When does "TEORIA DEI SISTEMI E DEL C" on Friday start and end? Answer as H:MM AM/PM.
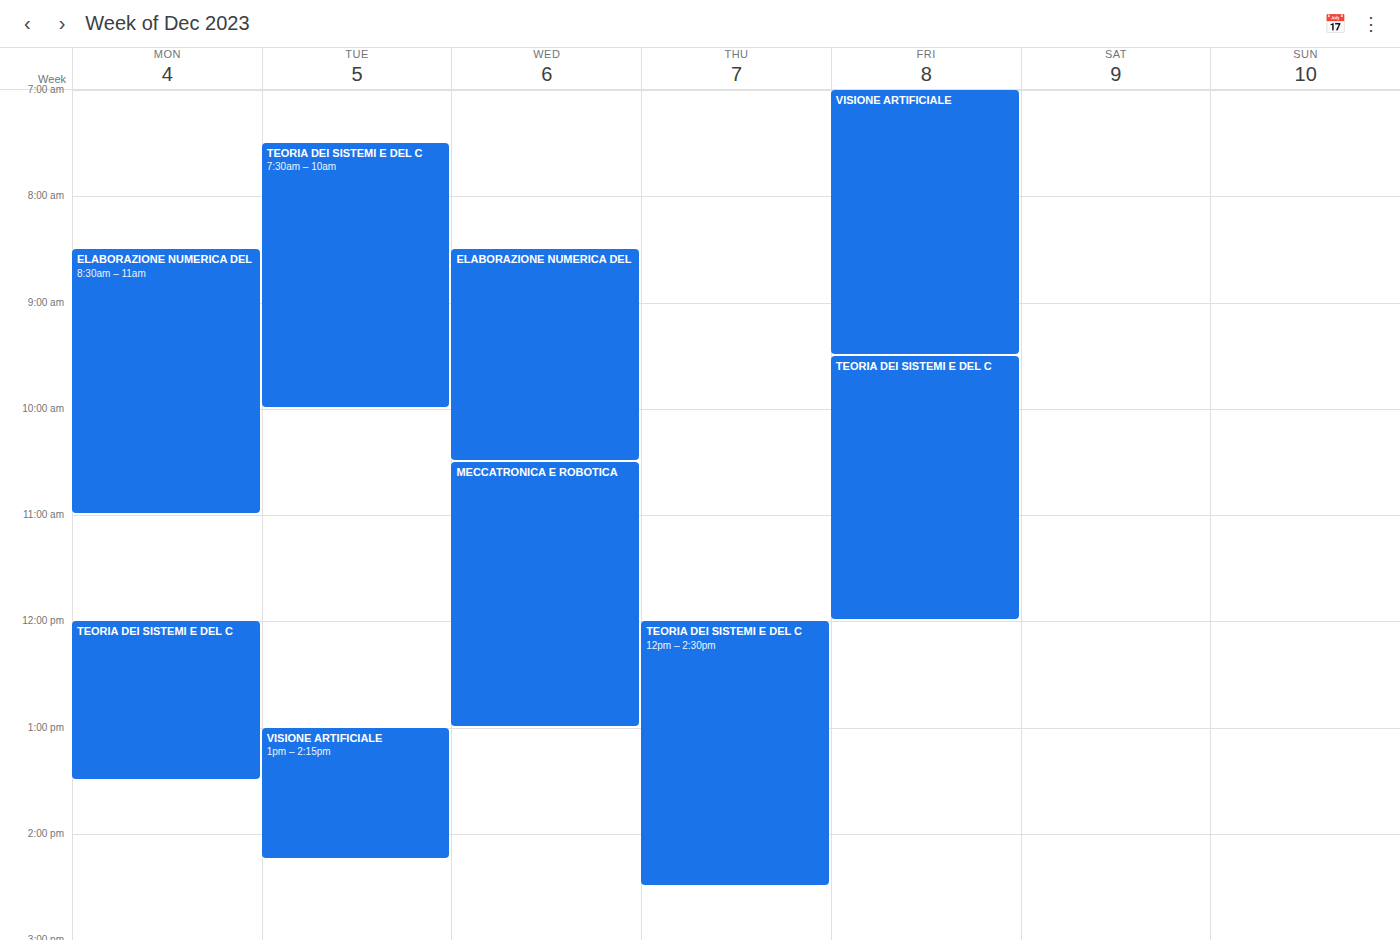
9:30 AM to 12:00 PM